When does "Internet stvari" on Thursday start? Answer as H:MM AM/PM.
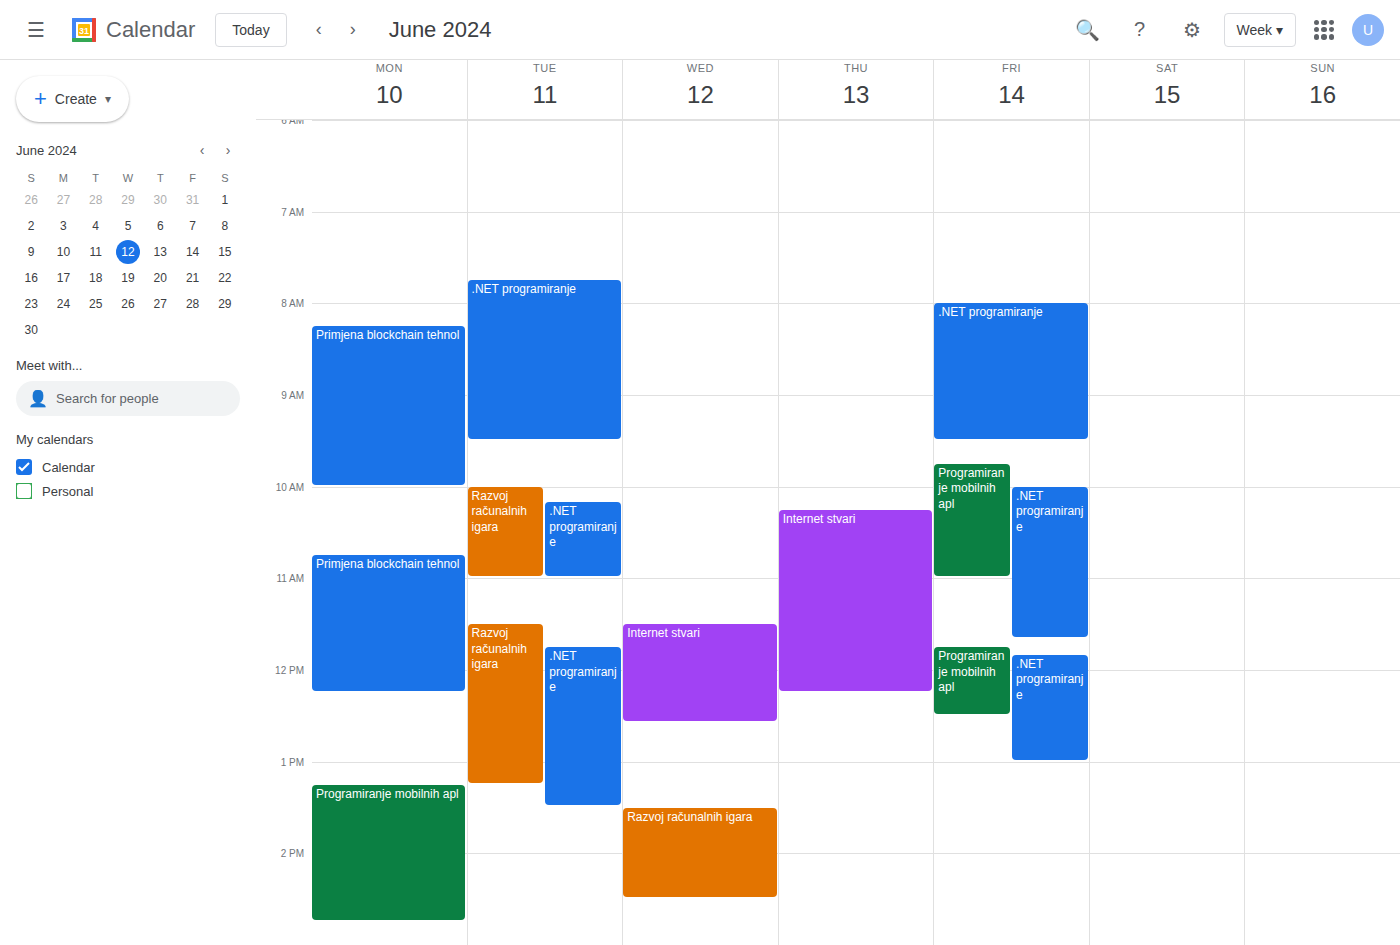
10:15 AM